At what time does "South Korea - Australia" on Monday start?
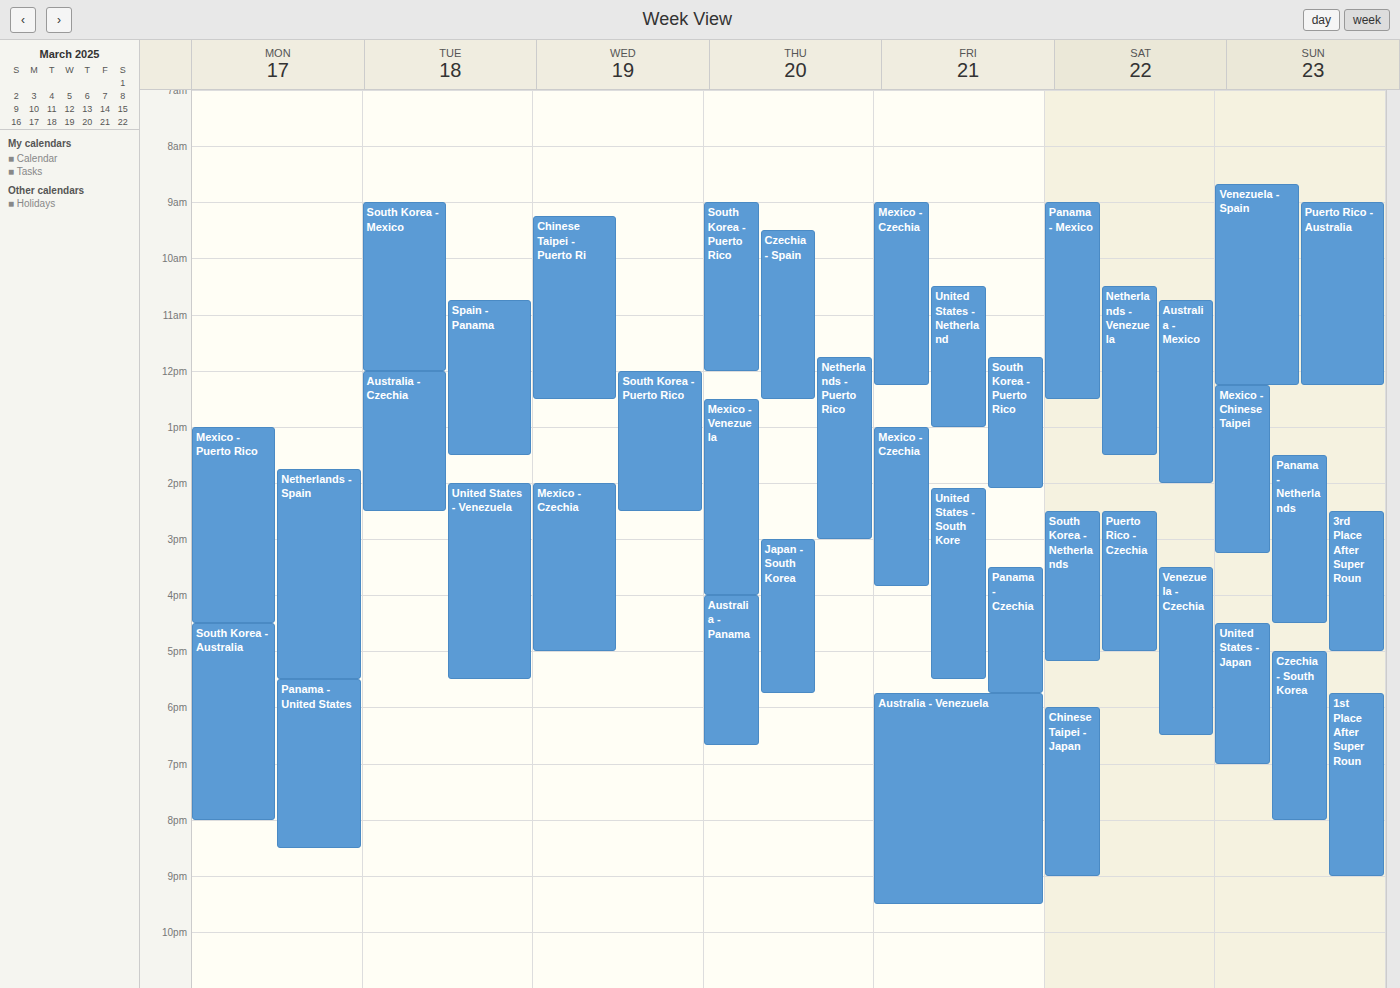
4:30 PM